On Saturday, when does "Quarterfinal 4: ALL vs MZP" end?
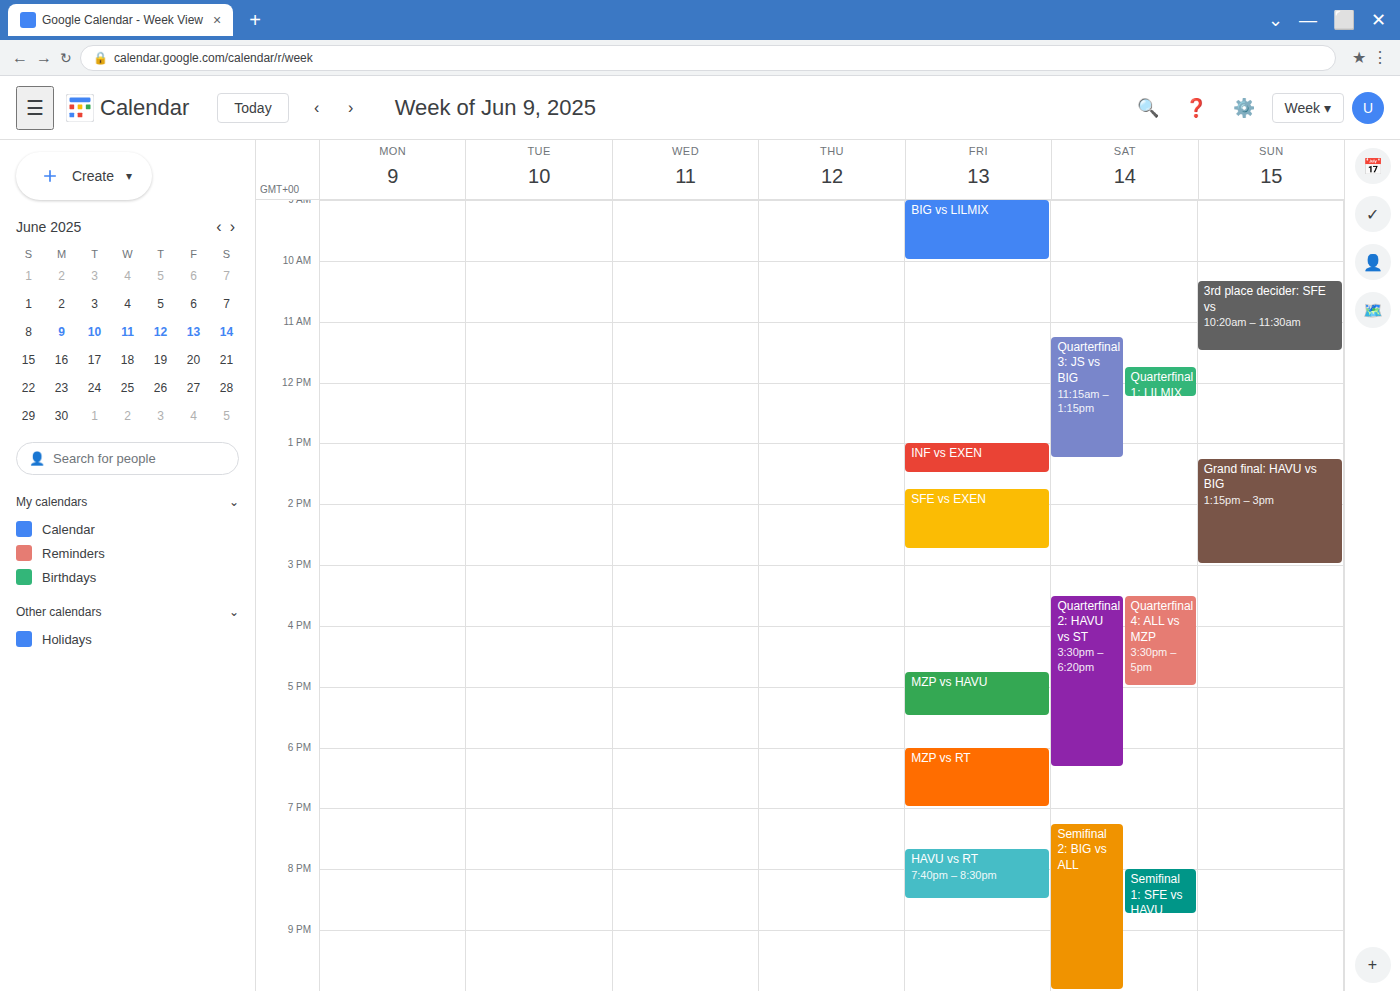
5:00 PM